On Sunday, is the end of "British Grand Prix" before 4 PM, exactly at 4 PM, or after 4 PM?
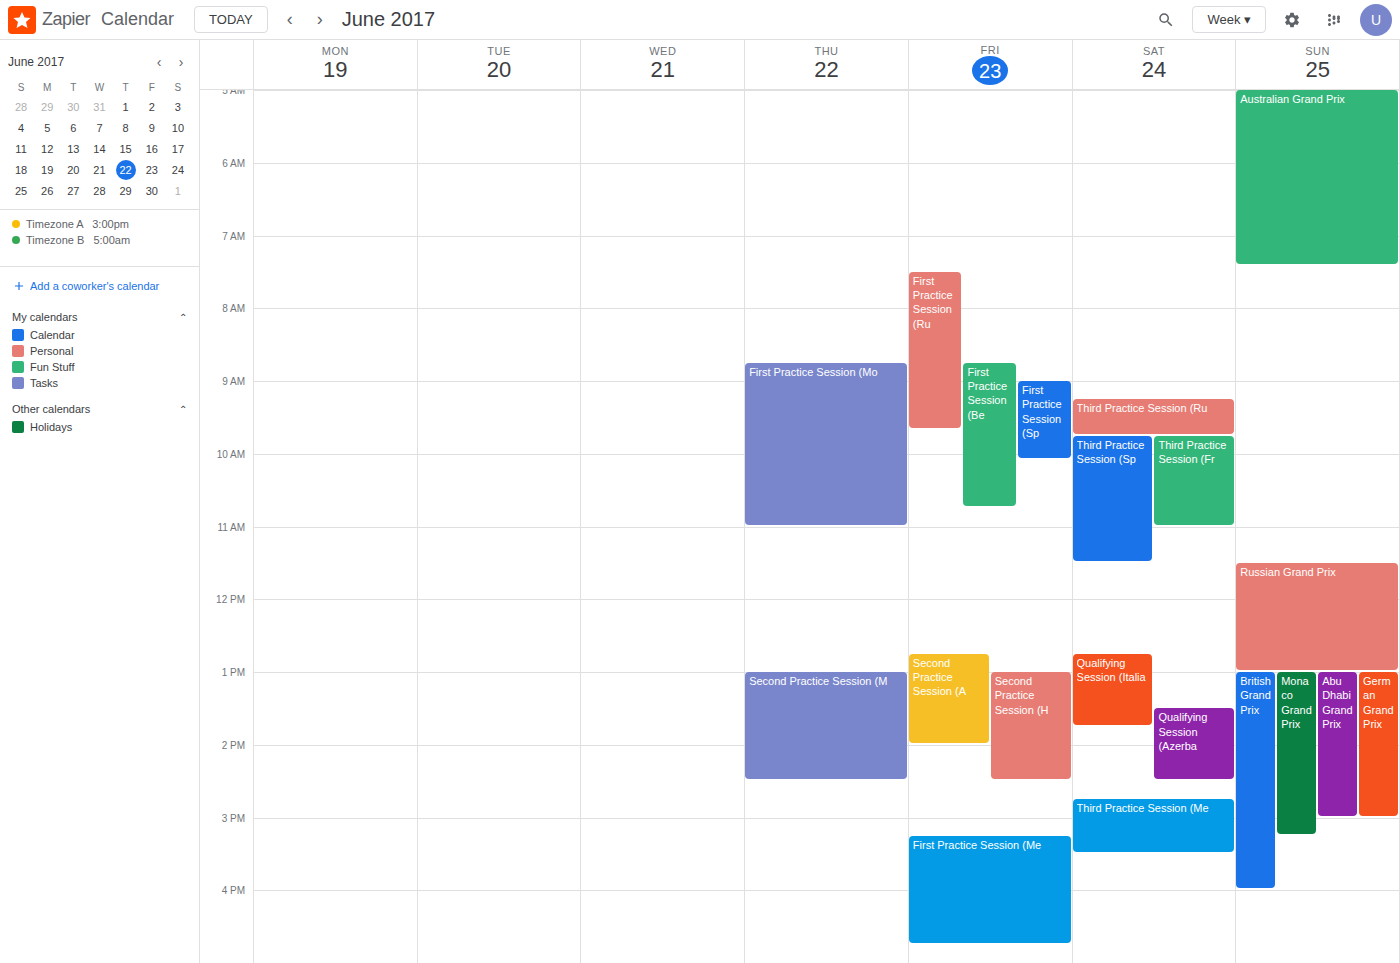
4:00 PM -- exactly at 4 PM, on the 4 PM line.